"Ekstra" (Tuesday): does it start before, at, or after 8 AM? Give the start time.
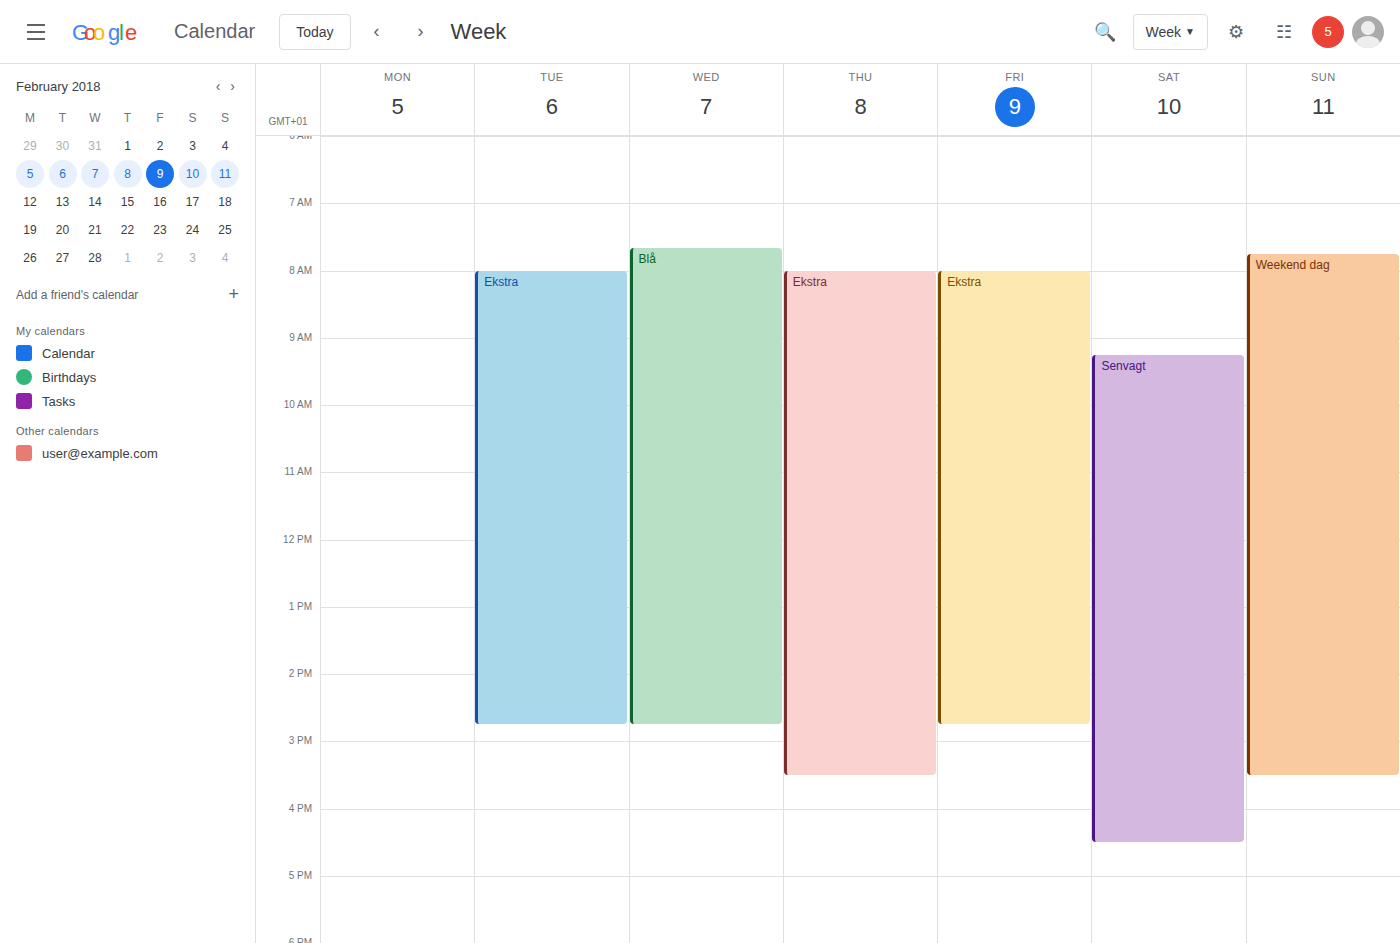
8:00 AM -- exactly at 8 AM, on the 8 AM line.